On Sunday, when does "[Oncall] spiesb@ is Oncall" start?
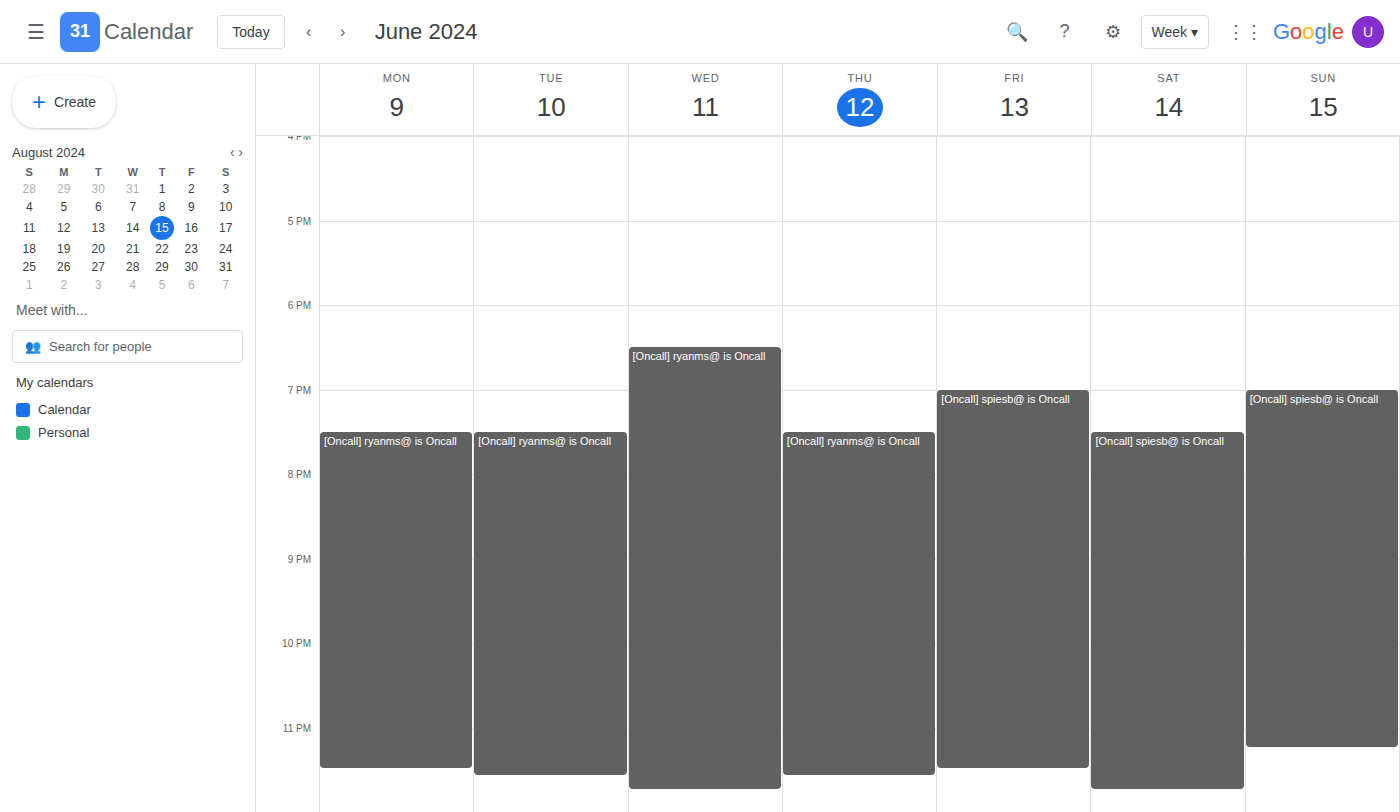
19:00